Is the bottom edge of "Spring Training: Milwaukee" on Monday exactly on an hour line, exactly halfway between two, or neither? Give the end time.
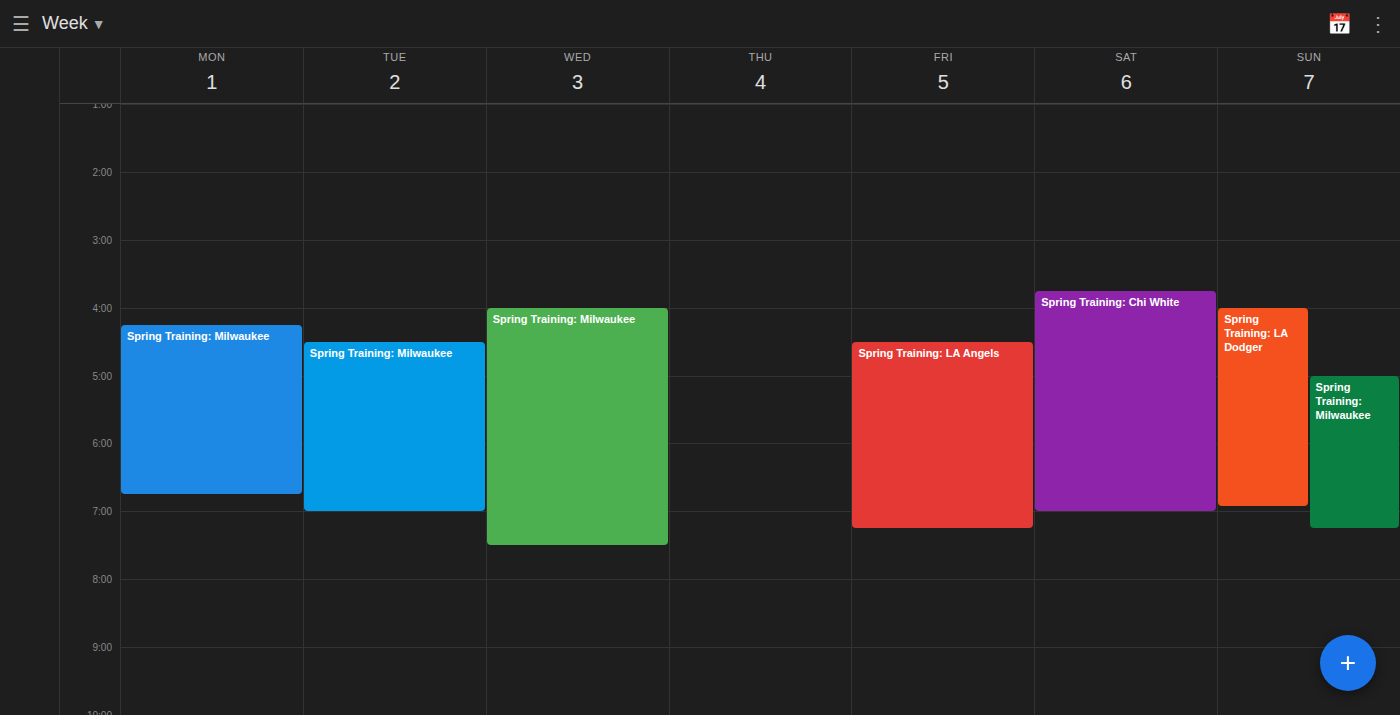
6:45 PM -- neither: three quarters of the way from the 6 PM line to the 7 PM line.